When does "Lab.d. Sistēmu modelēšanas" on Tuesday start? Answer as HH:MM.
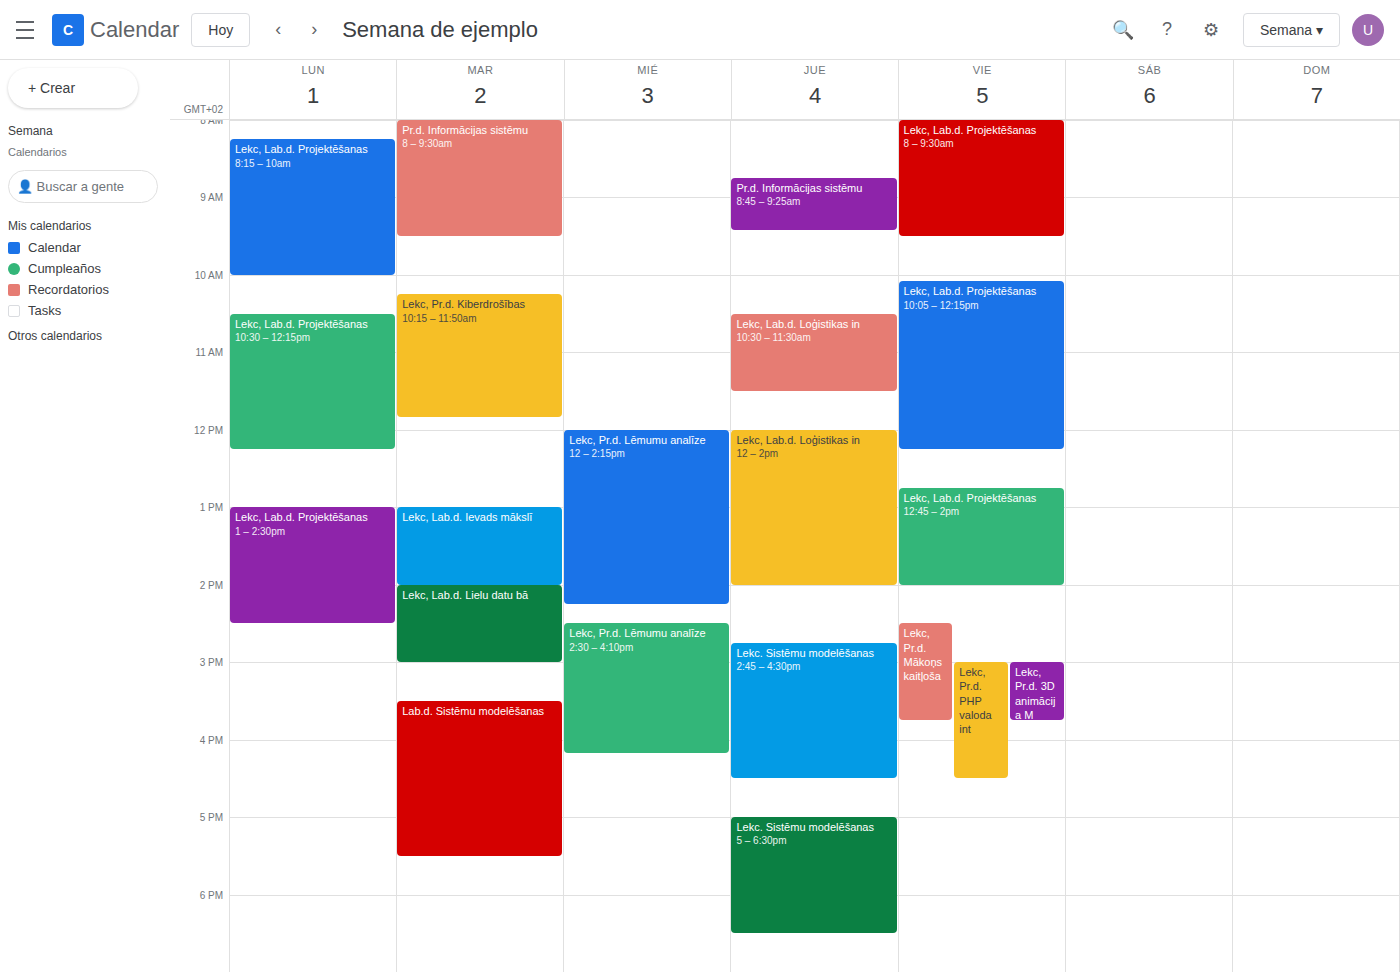
15:30